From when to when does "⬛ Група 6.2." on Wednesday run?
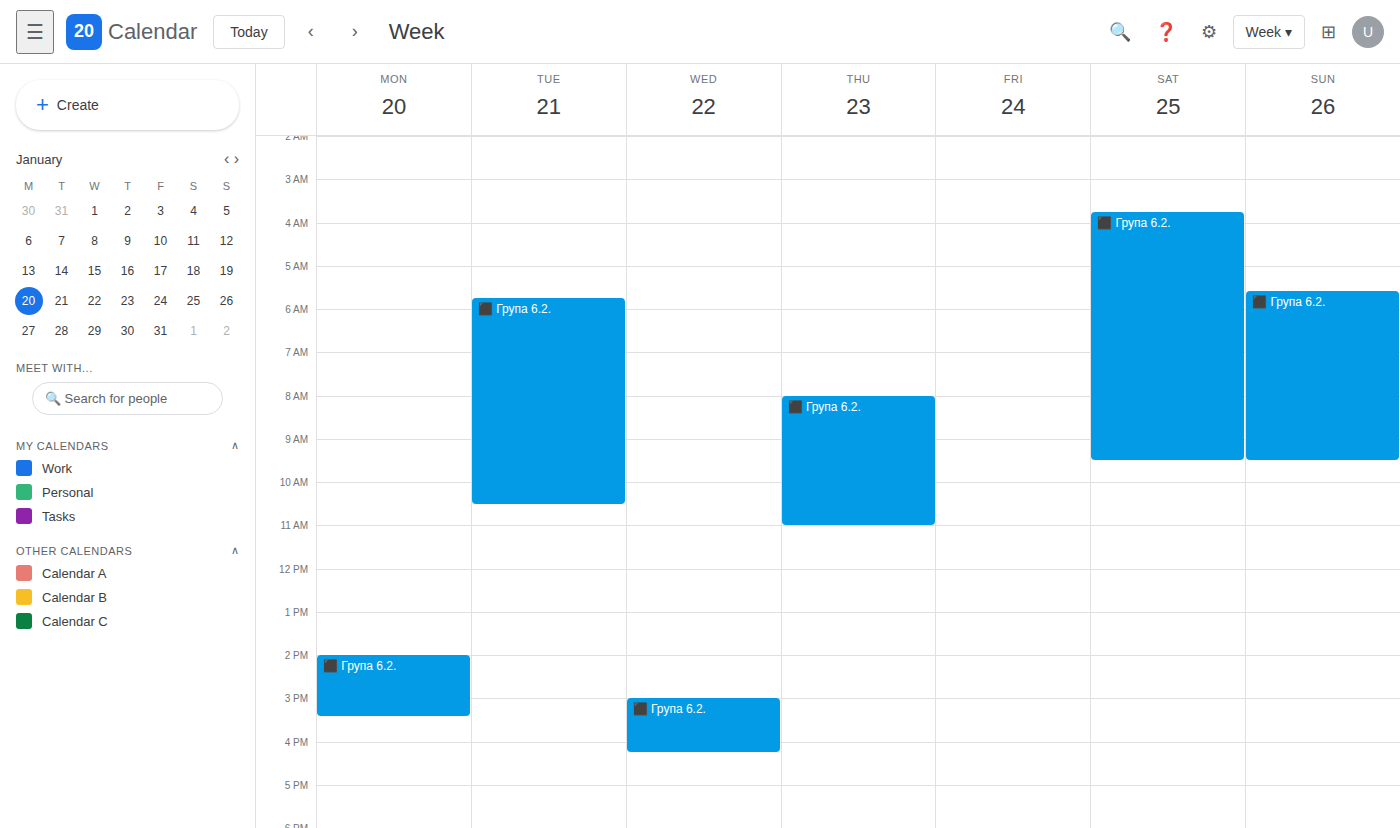
3:00 PM to 4:15 PM